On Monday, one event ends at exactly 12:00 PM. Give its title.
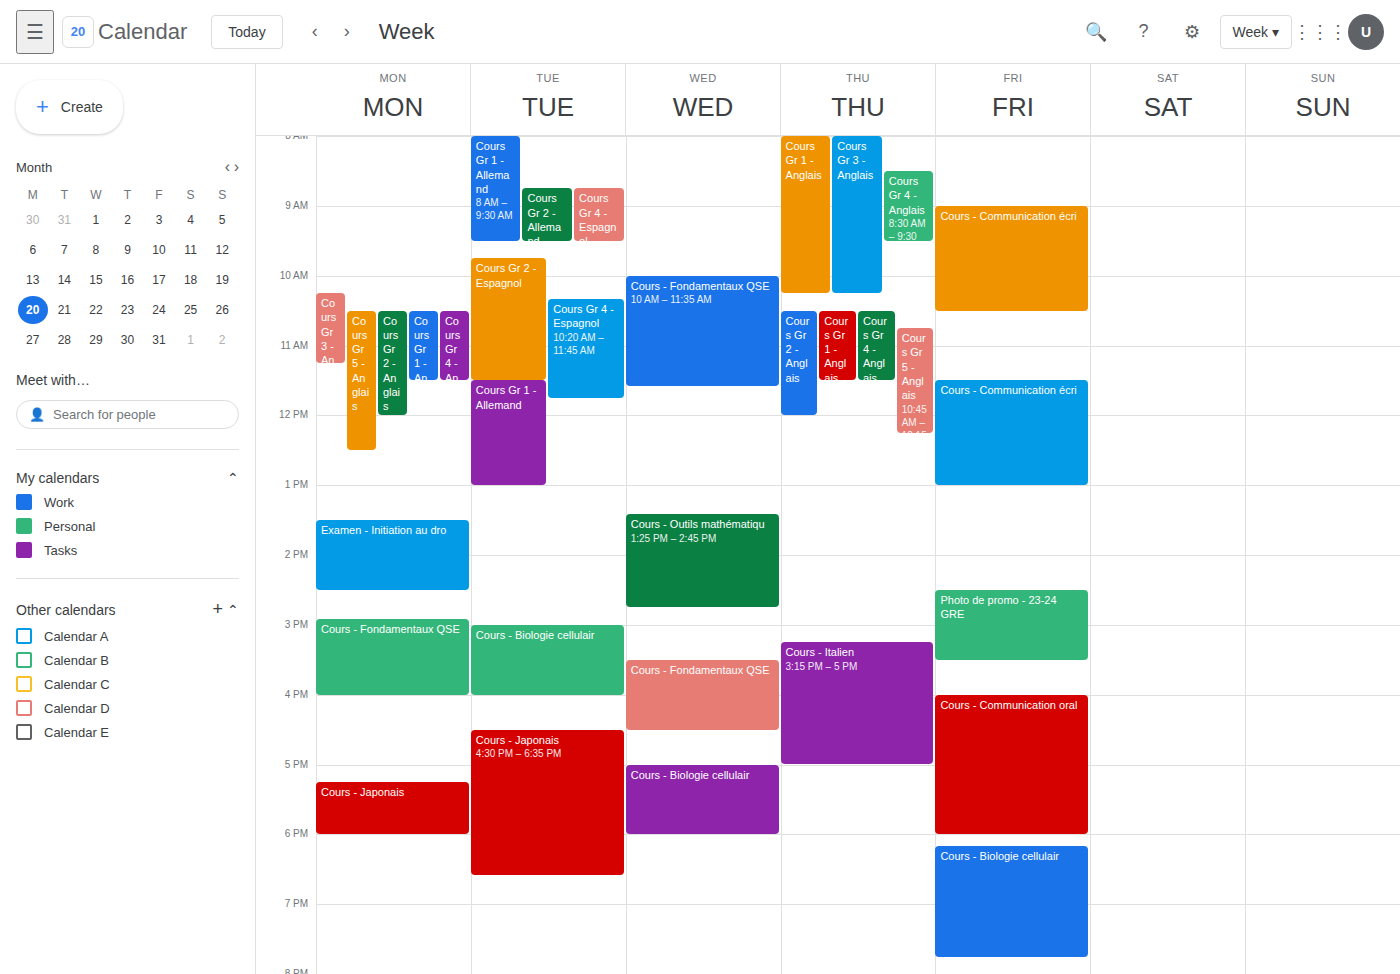
"Cours Gr 2 - Anglais"